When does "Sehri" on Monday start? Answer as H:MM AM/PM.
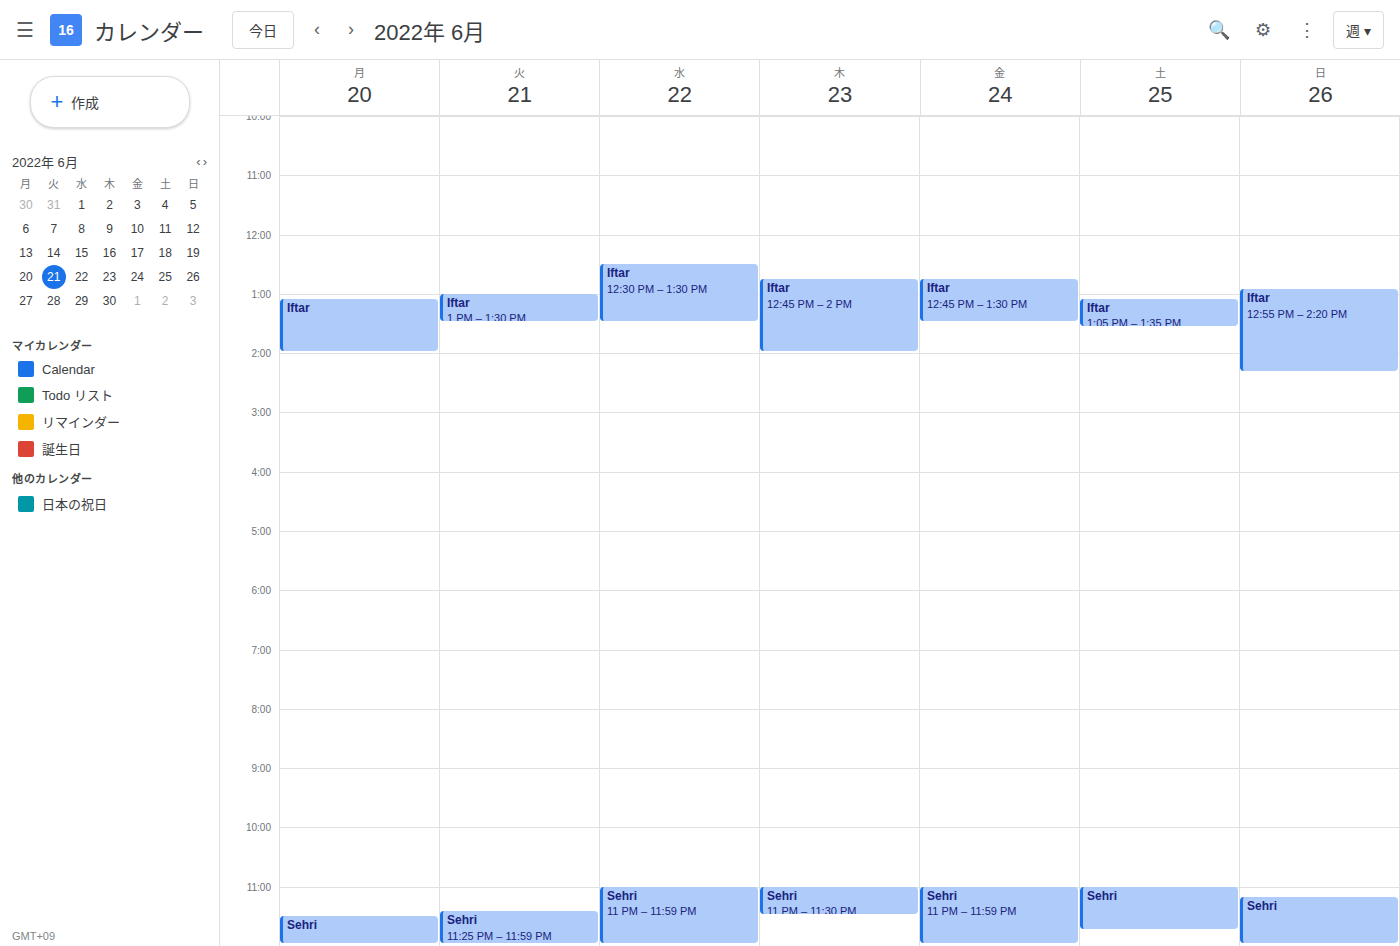
11:30 PM